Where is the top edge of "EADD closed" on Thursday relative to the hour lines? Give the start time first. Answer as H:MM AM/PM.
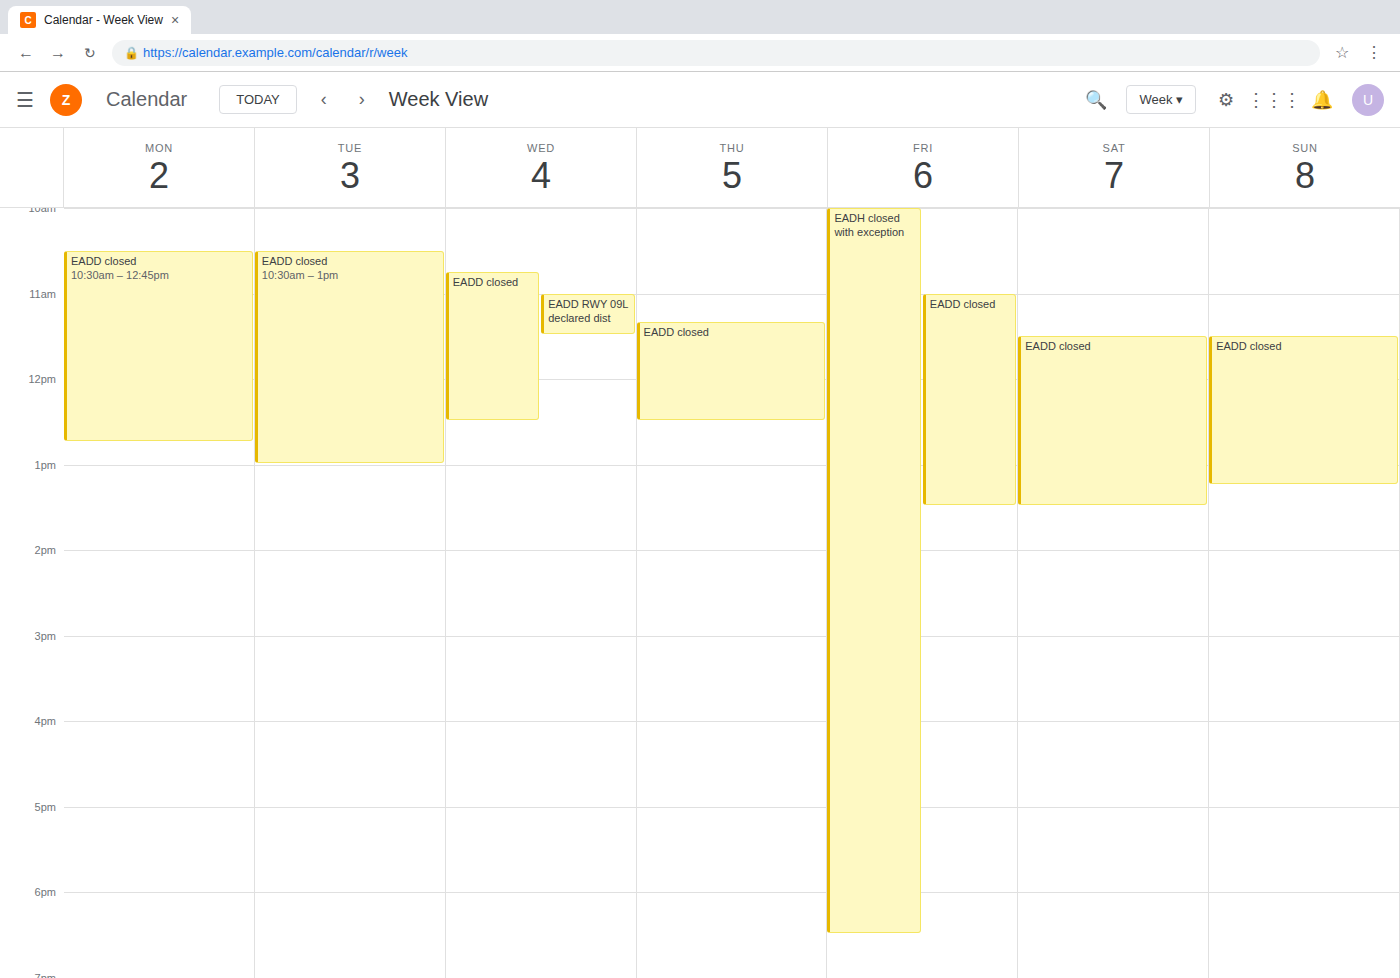
11:20 AM -- neither: 20 minutes below the 11 AM line and 40 minutes above the 12 PM line.